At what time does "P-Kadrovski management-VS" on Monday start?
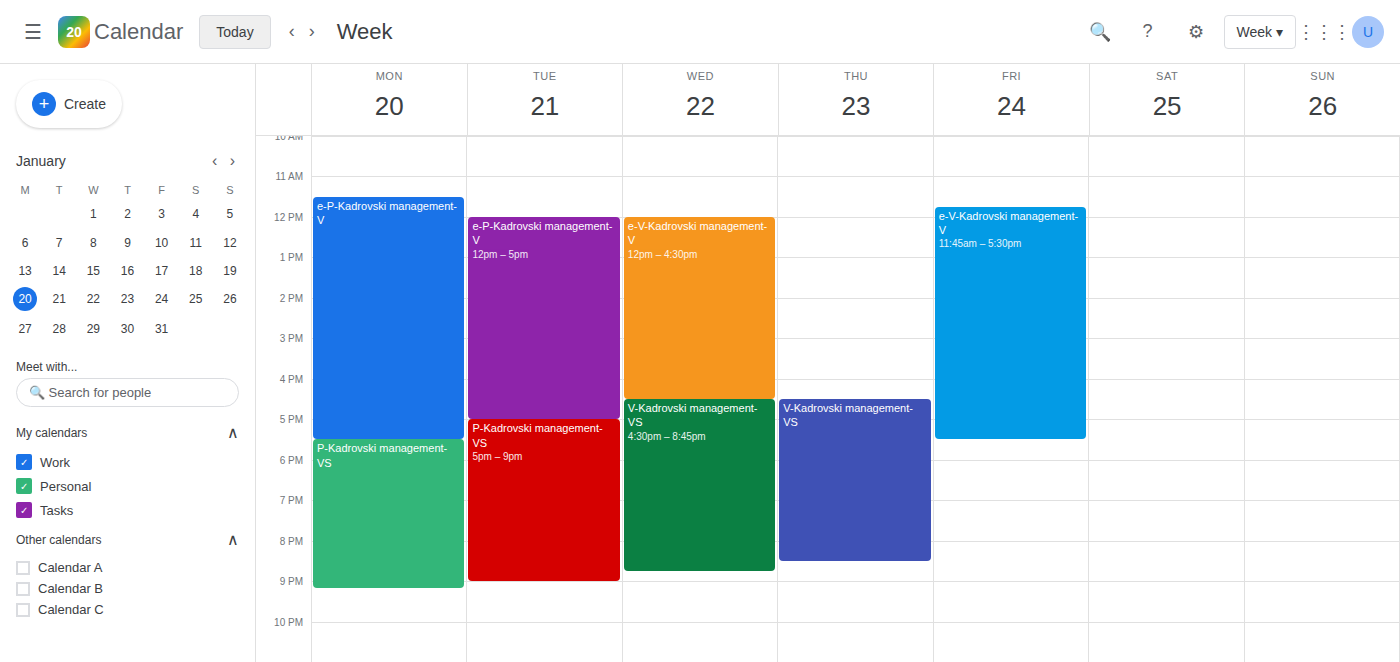
5:30 PM